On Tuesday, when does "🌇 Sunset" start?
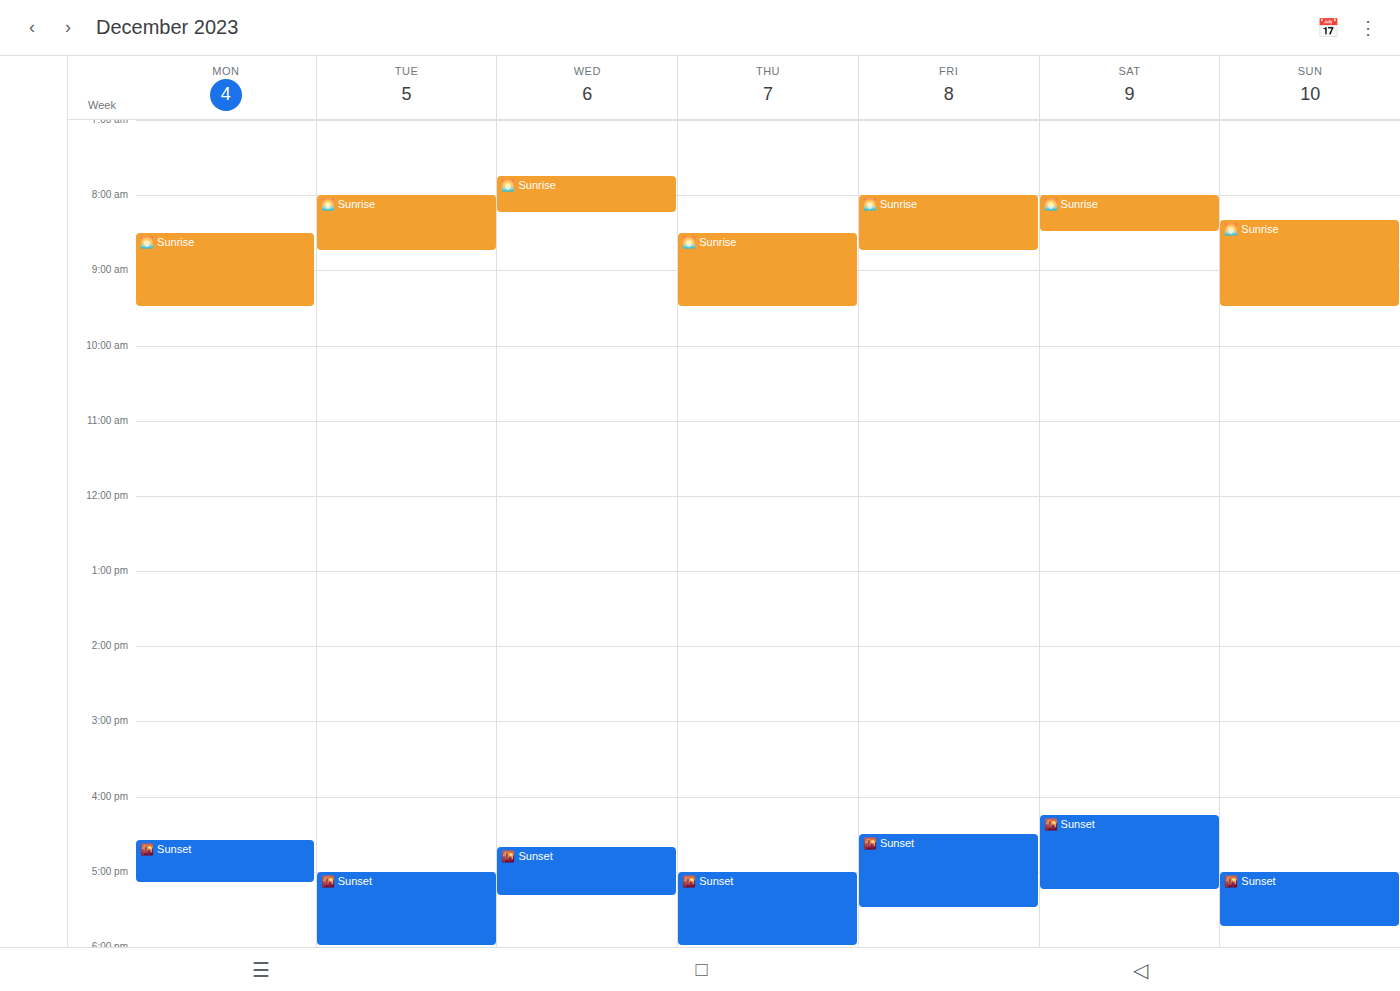
5:00 PM